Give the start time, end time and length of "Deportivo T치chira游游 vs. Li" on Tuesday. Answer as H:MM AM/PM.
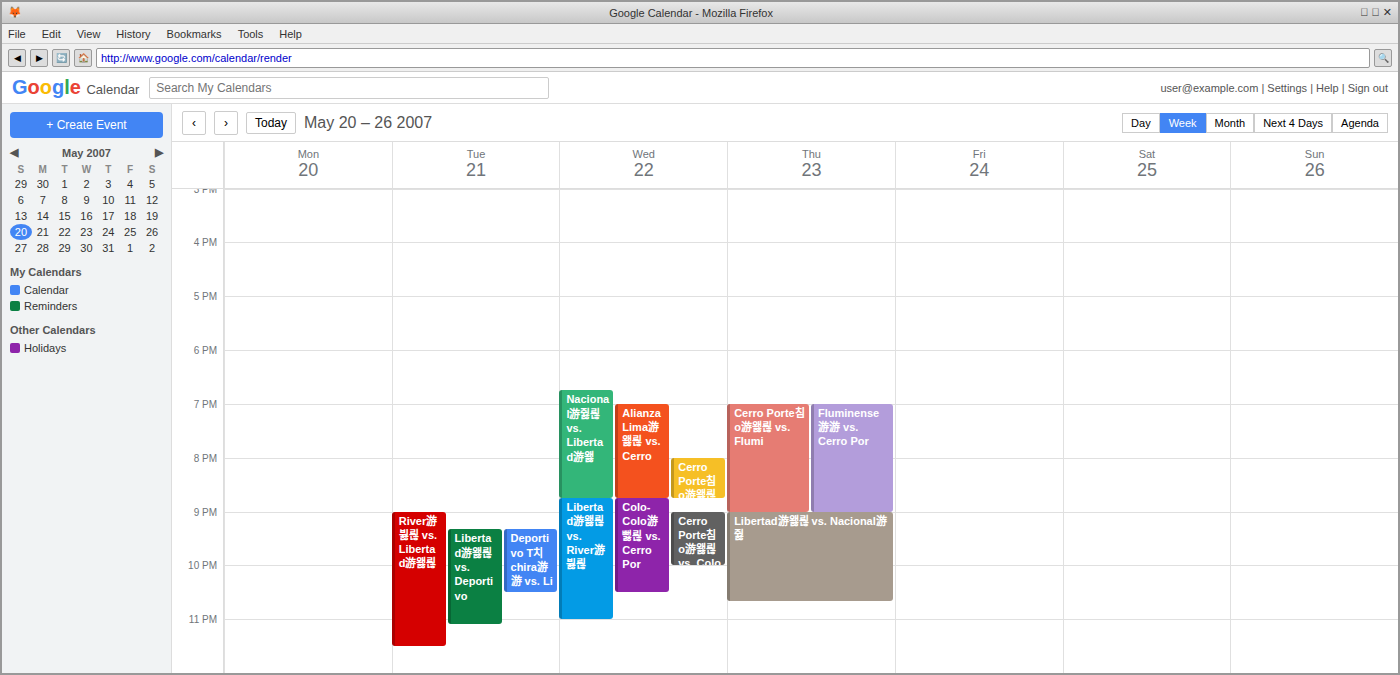
9:20 PM to 10:30 PM, 1 hour 10 minutes